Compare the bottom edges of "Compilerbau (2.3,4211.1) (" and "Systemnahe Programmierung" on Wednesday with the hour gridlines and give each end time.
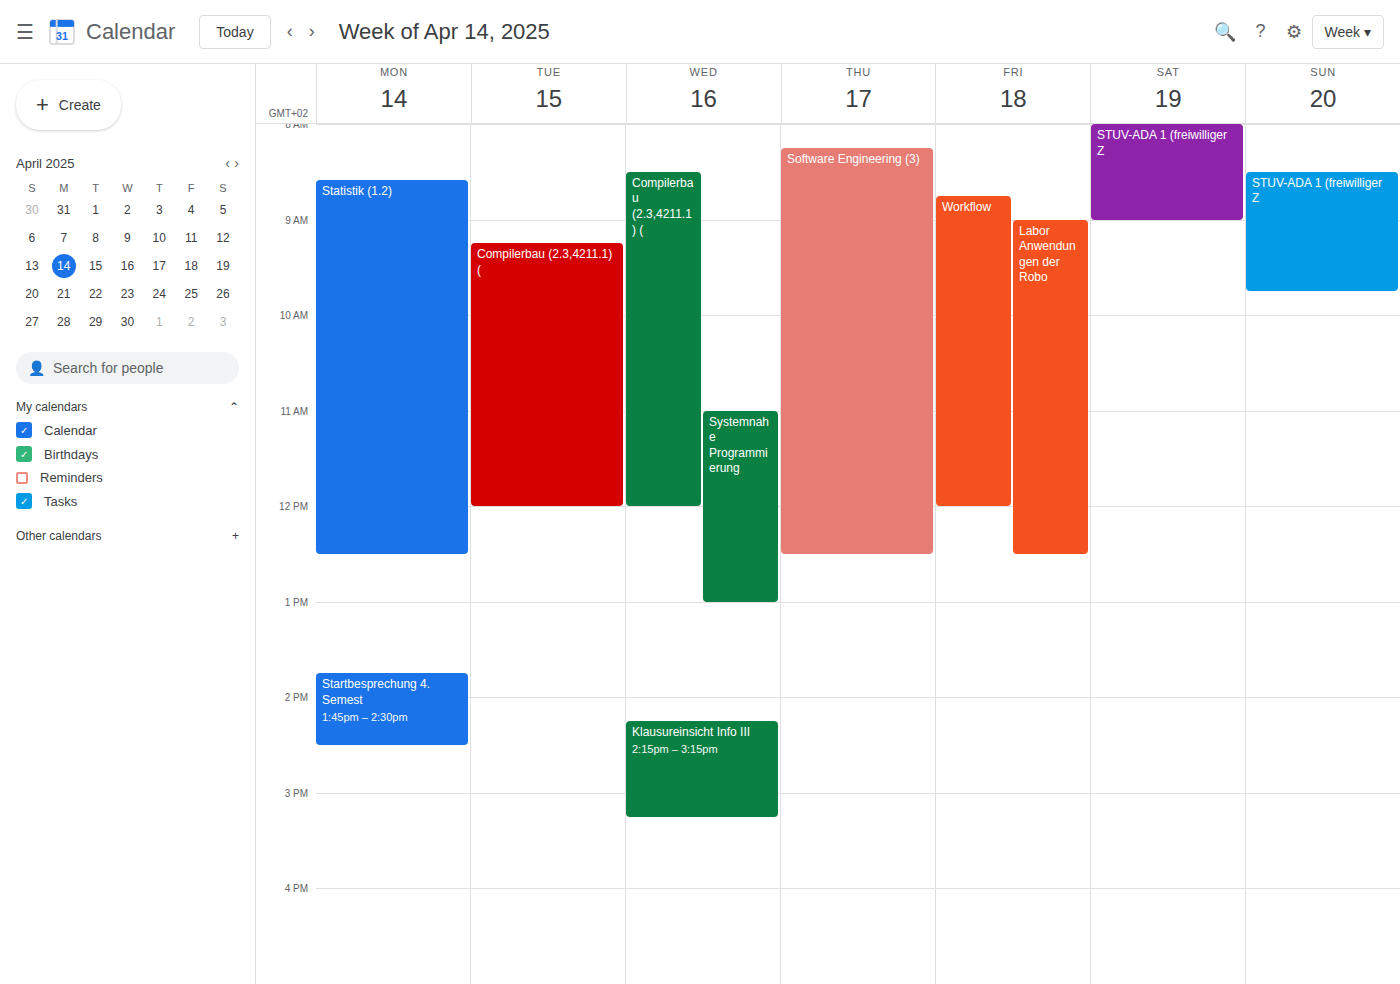
"Compilerbau (2.3,4211.1) (": 12:00 PM, exactly on the 12 PM line. "Systemnahe Programmierung": 1:00 PM, exactly on the 1 PM line.